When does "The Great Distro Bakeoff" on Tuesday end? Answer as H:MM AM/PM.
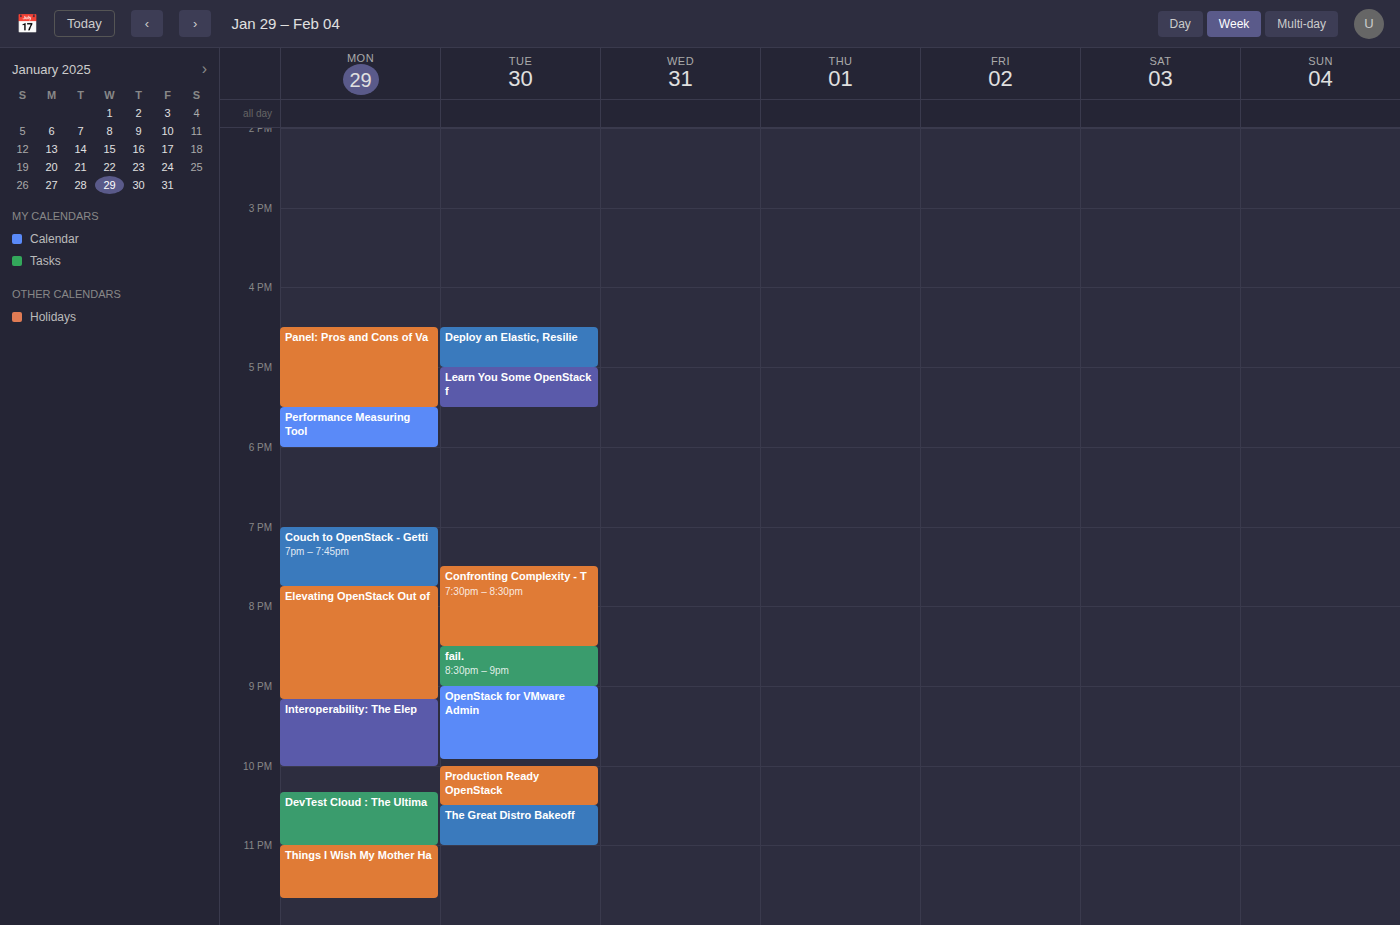
11:00 PM